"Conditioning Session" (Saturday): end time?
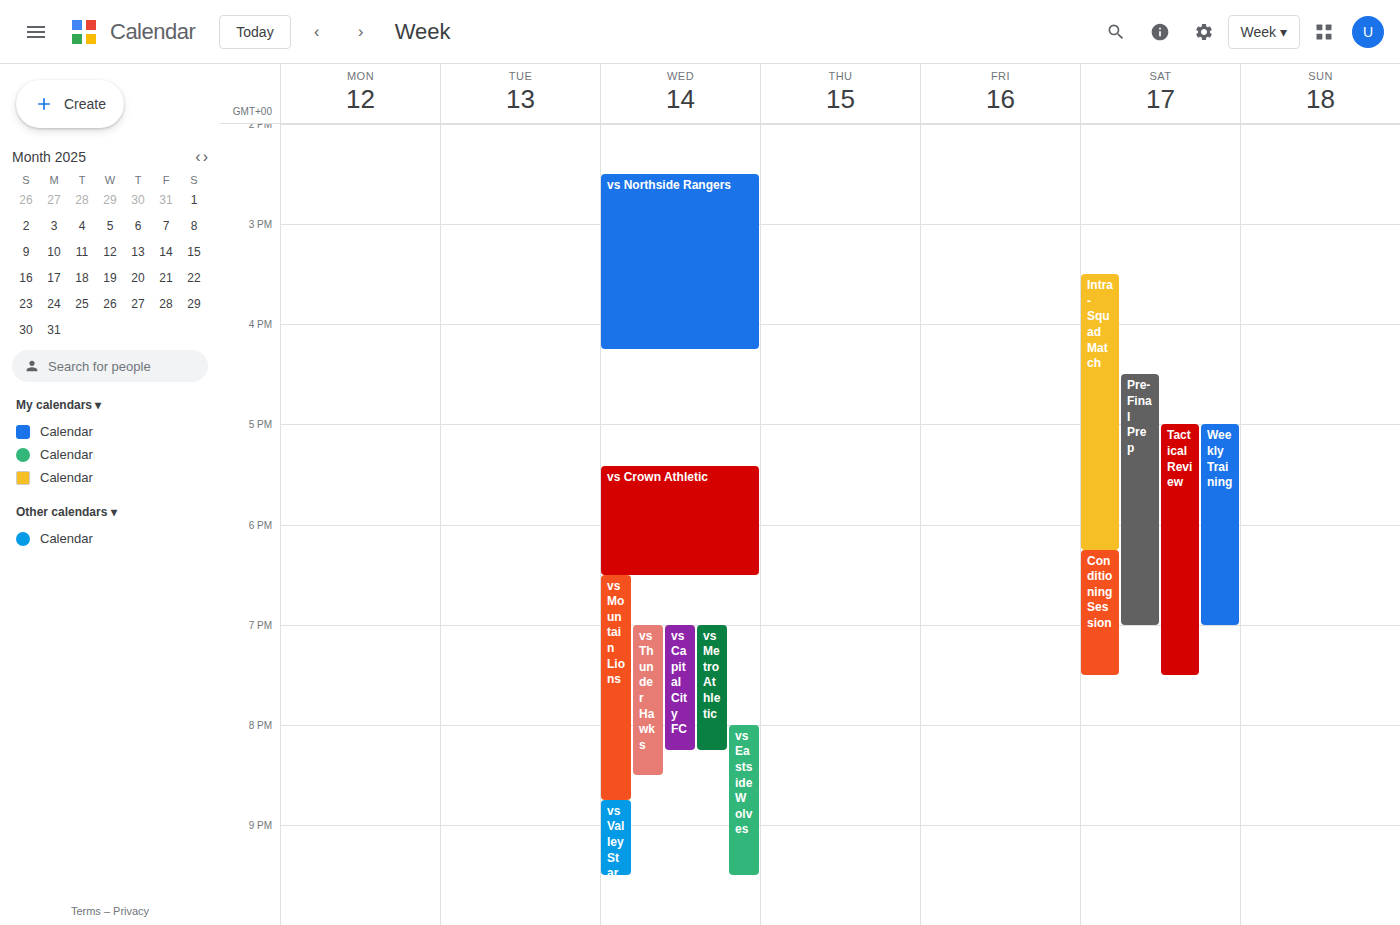
7:30 PM